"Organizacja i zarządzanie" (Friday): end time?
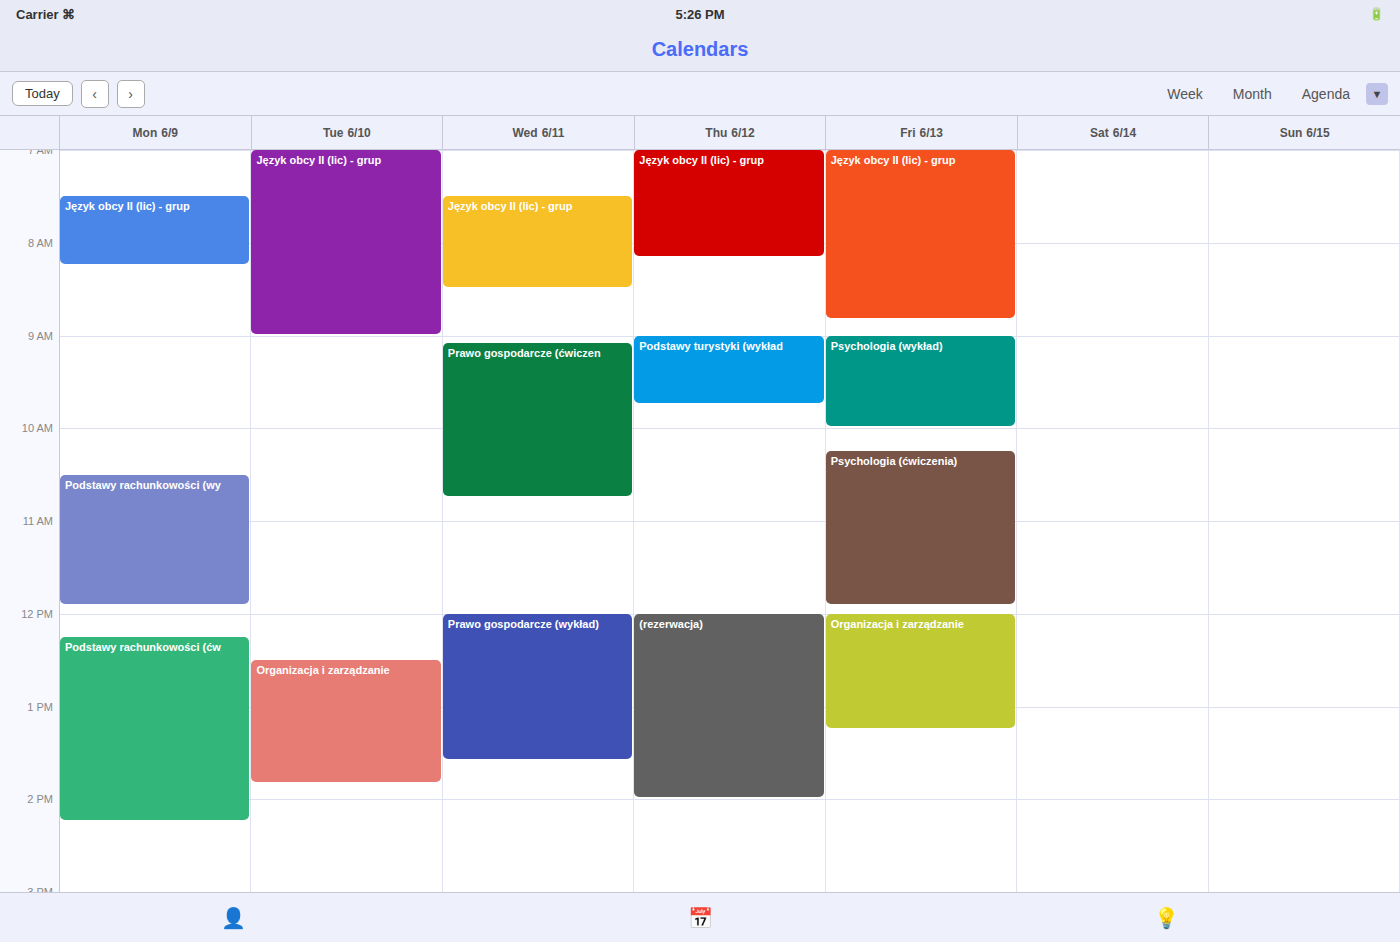
13:15